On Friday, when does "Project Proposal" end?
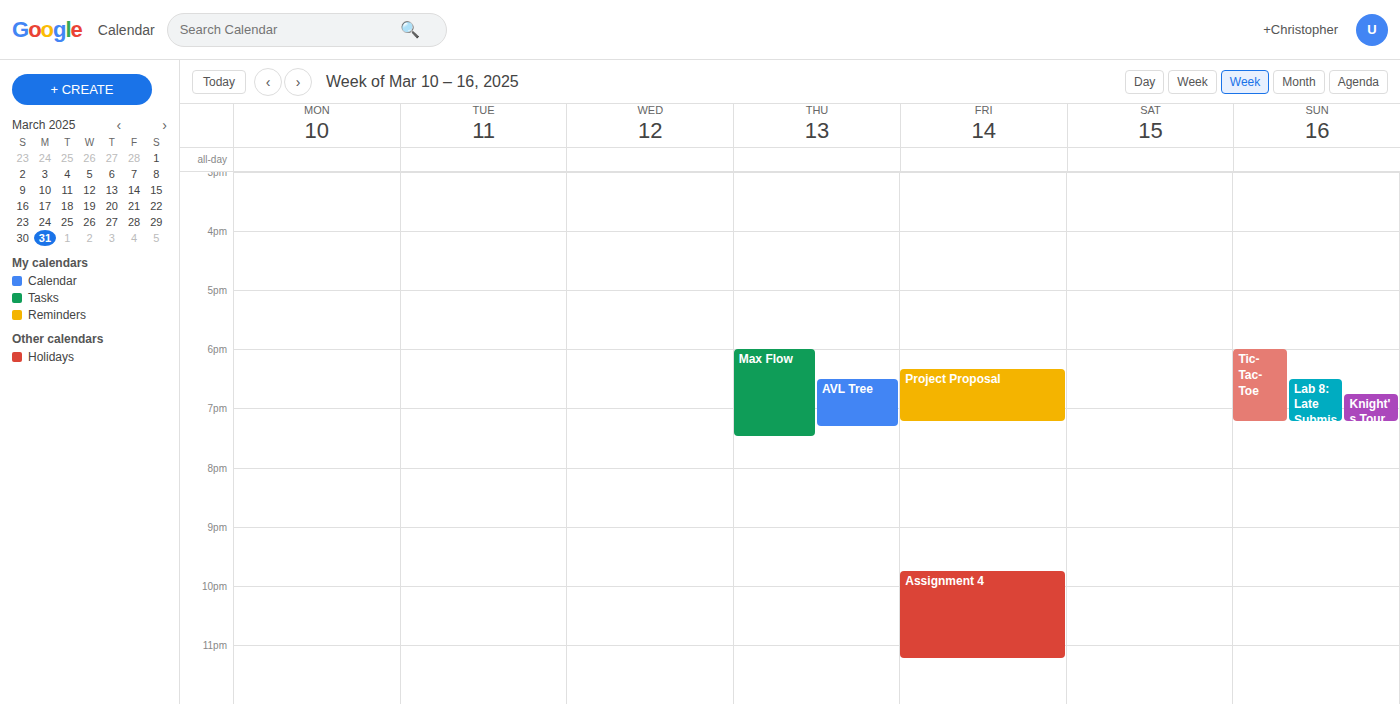
7:15 PM